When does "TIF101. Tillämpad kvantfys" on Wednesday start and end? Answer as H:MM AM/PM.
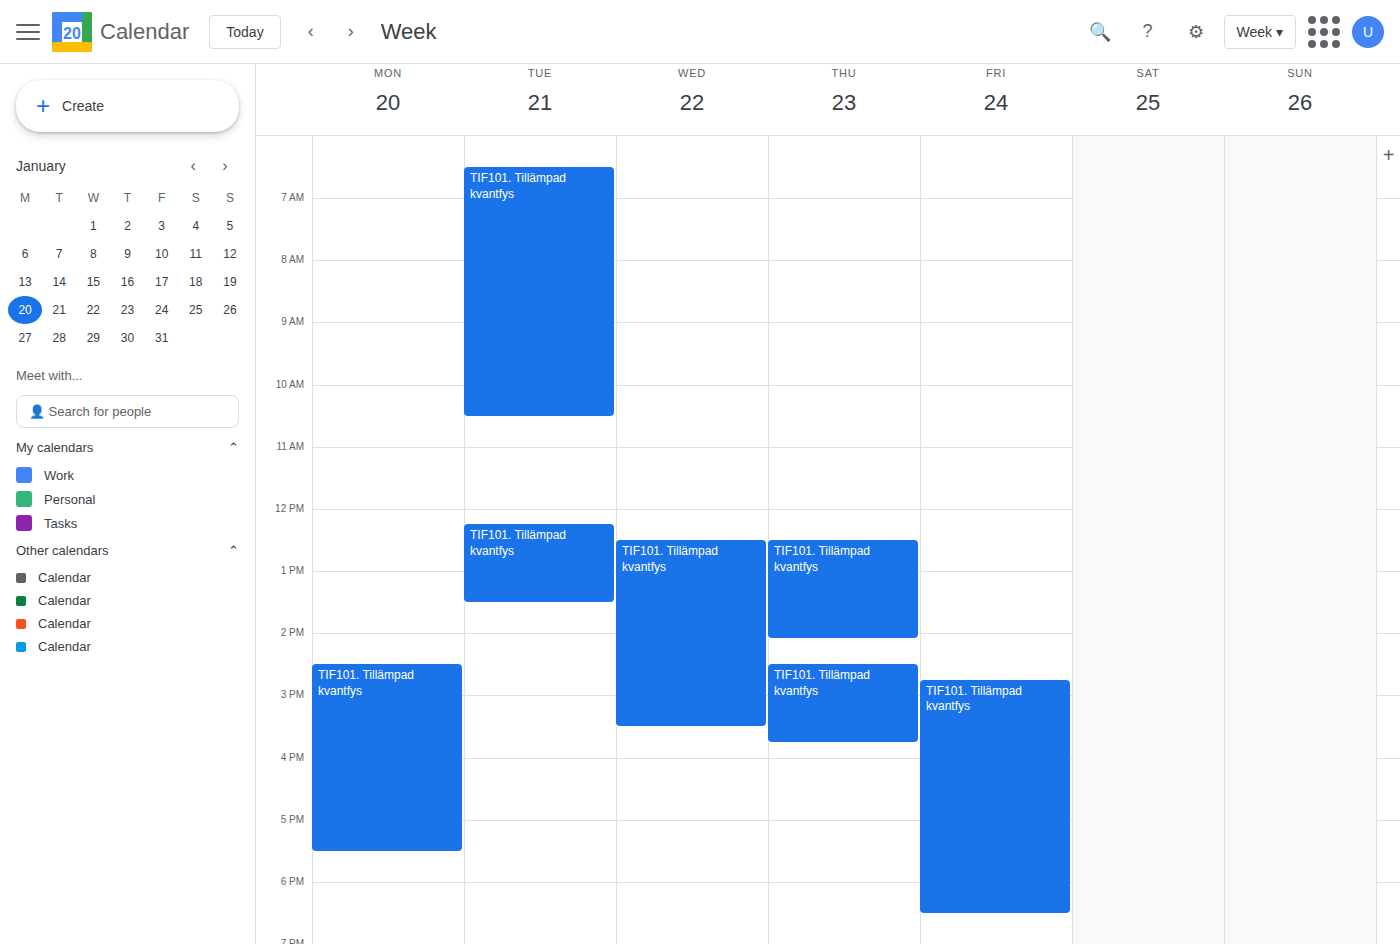
12:30 PM to 3:30 PM